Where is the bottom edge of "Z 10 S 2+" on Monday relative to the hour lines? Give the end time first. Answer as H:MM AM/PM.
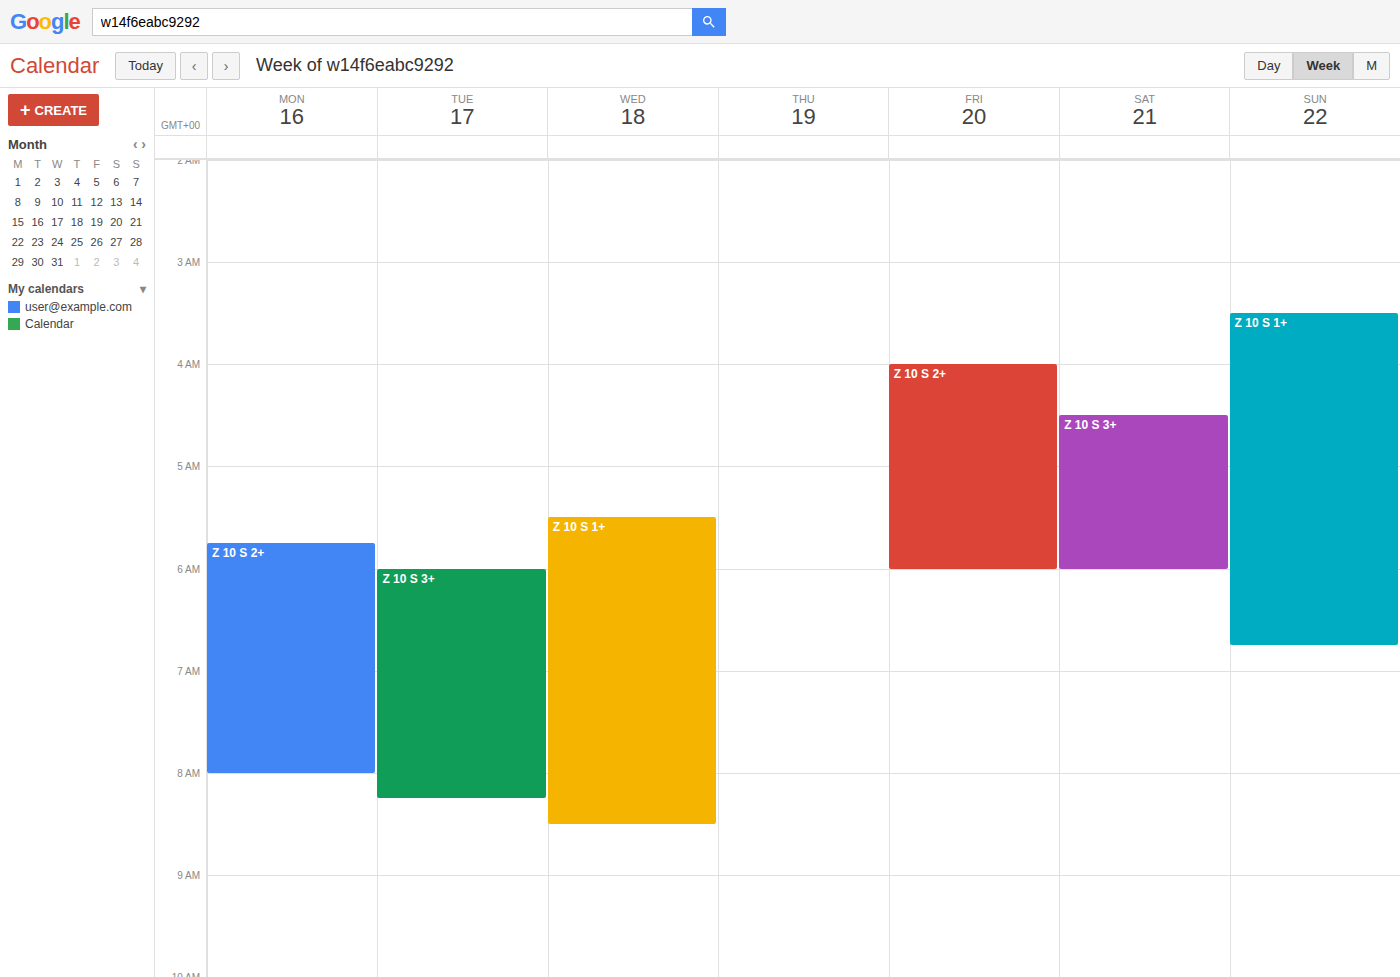
8:00 AM -- exactly on the 8 AM line.